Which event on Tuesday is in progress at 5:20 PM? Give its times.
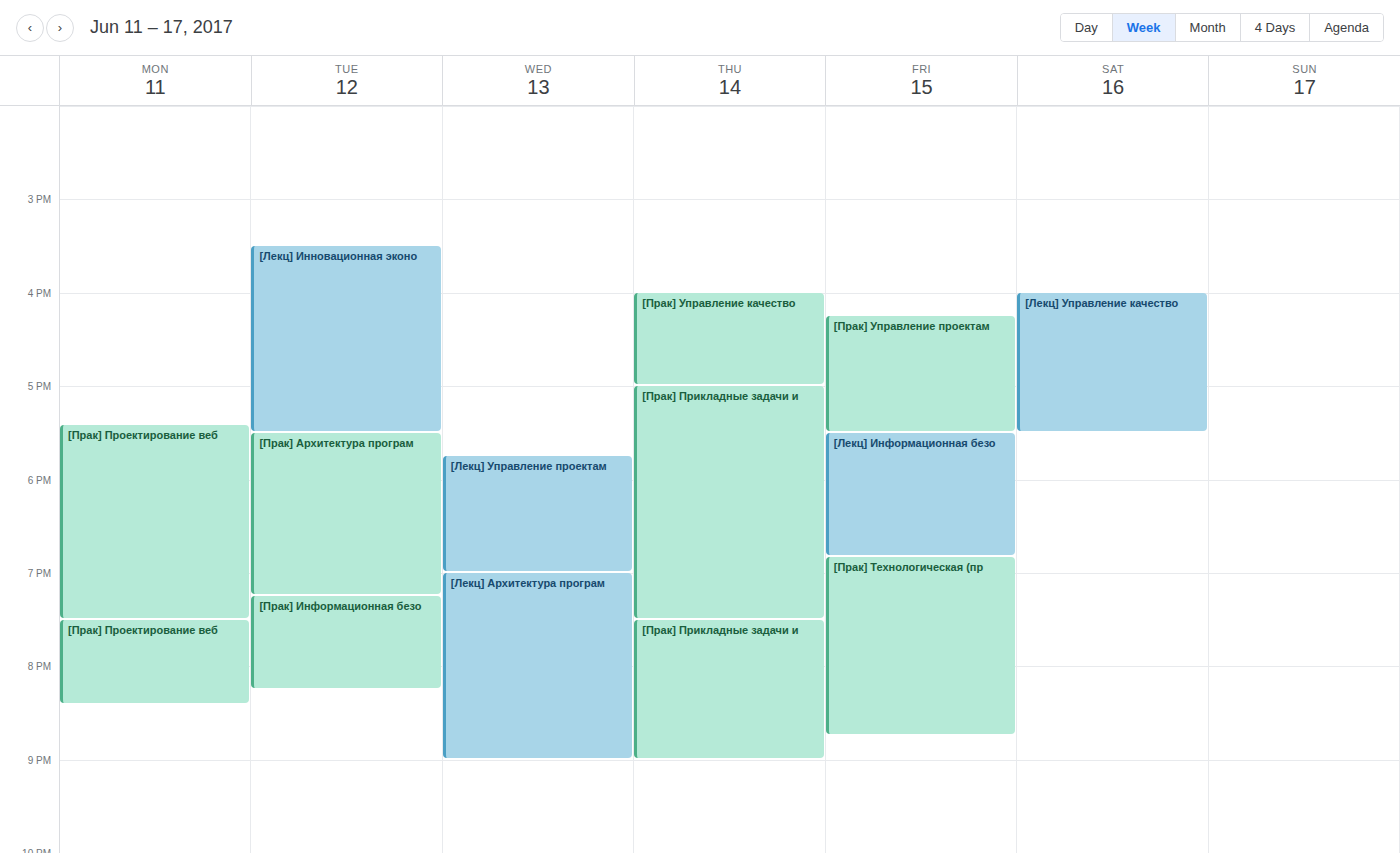
"[Лекц] Инновационная эконо", 3:30 PM to 5:30 PM